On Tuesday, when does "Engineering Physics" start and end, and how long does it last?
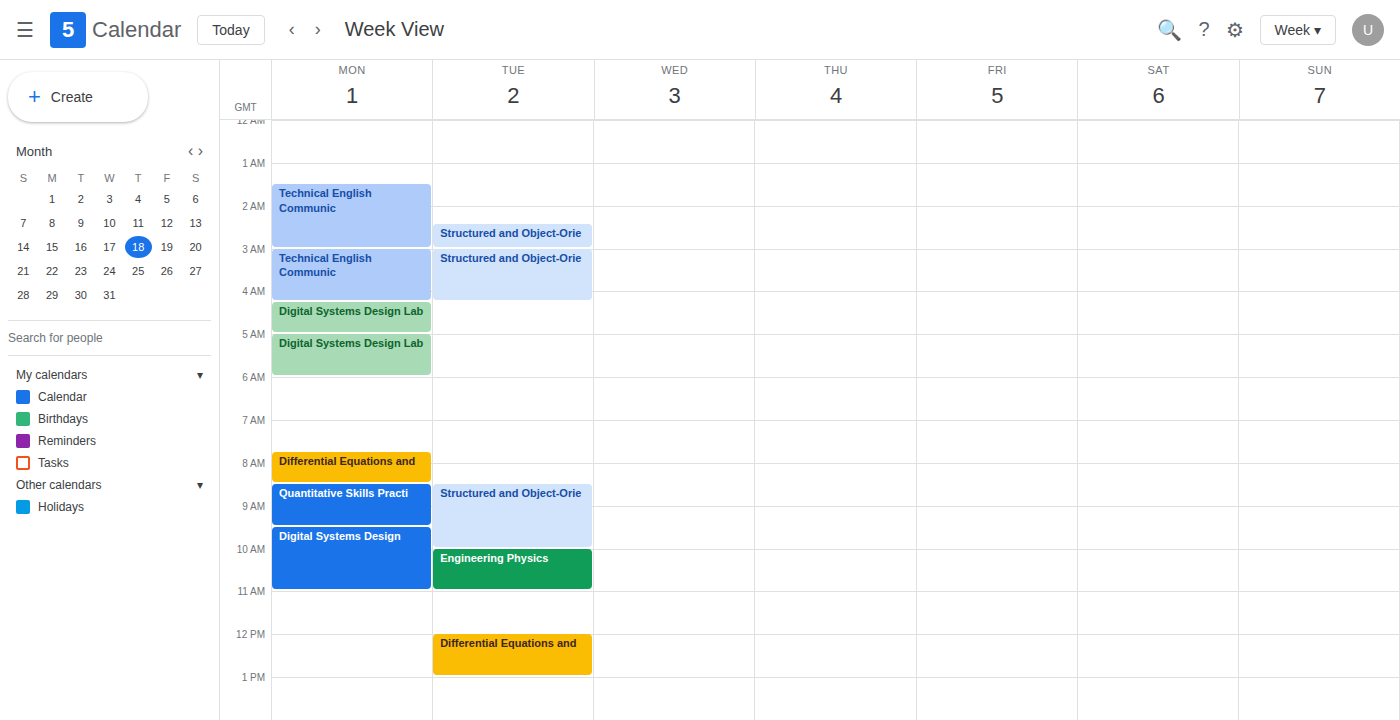
10:00 to 11:00, 1 hour